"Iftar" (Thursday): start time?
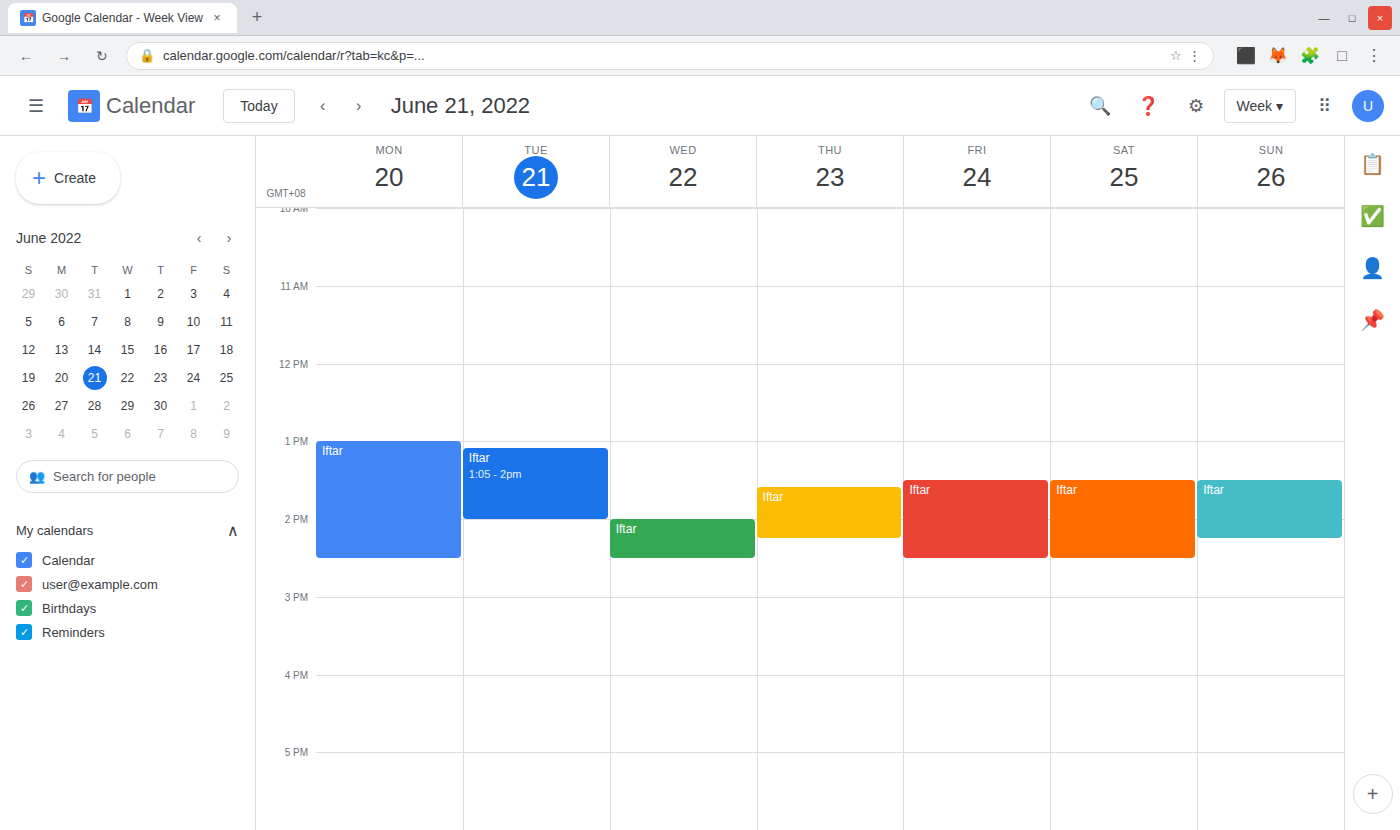
1:35 PM